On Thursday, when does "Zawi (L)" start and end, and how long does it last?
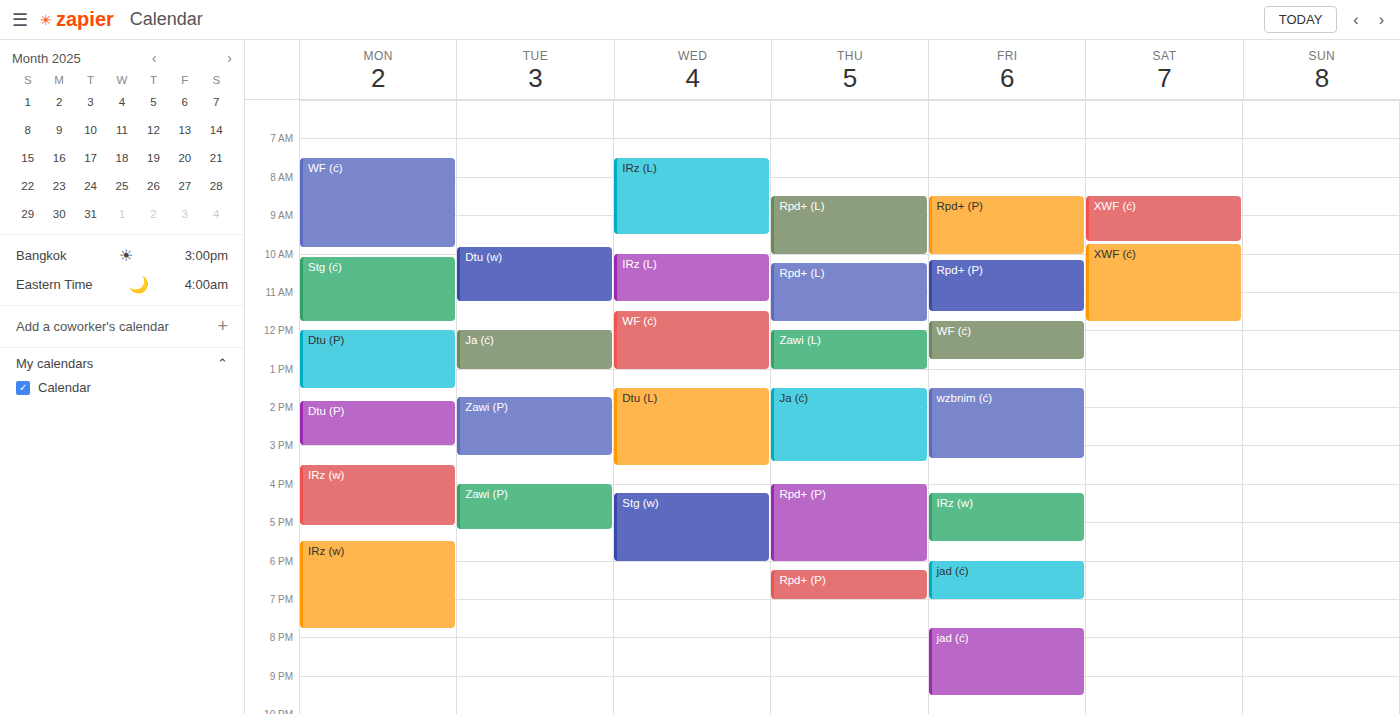
12:00 PM to 1:00 PM, 1 hour